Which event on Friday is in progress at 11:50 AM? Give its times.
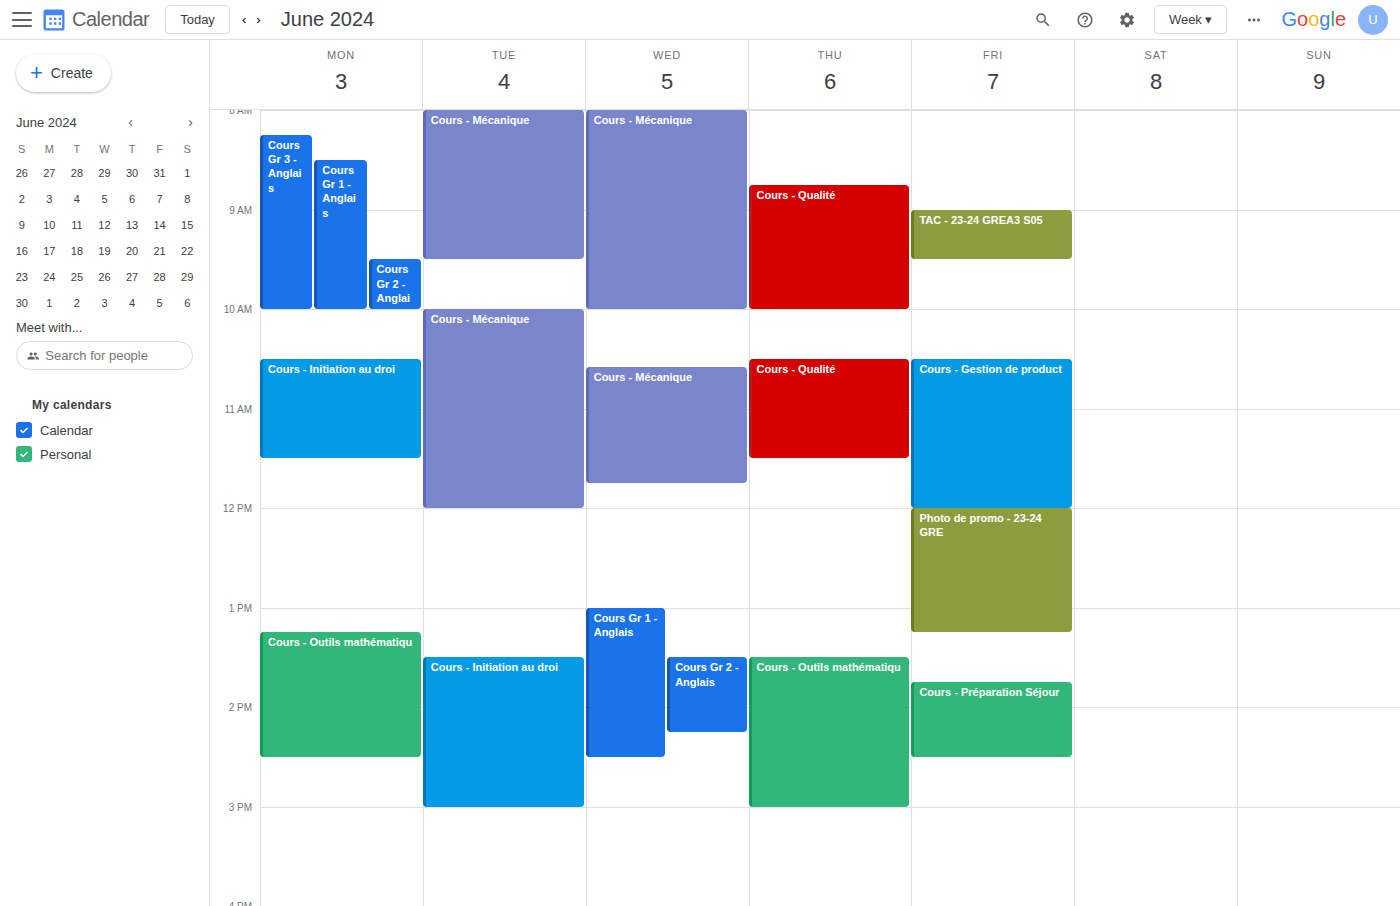
"Cours - Gestion de product", 10:30 AM to 12:00 PM